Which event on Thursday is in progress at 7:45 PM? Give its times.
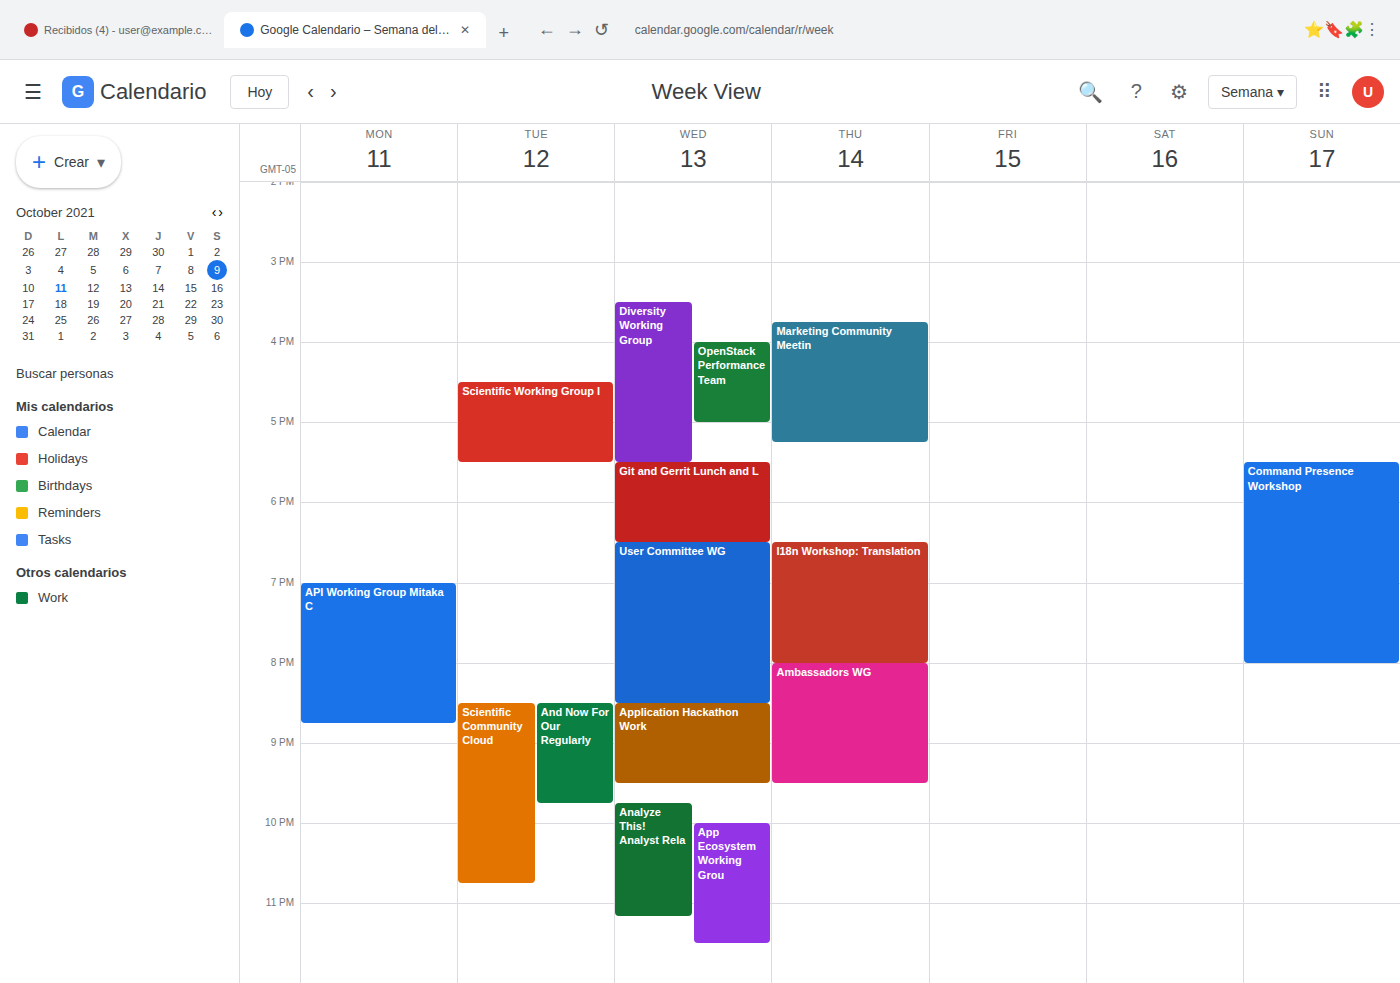
"I18n Workshop: Translation", 6:30 PM to 8:00 PM